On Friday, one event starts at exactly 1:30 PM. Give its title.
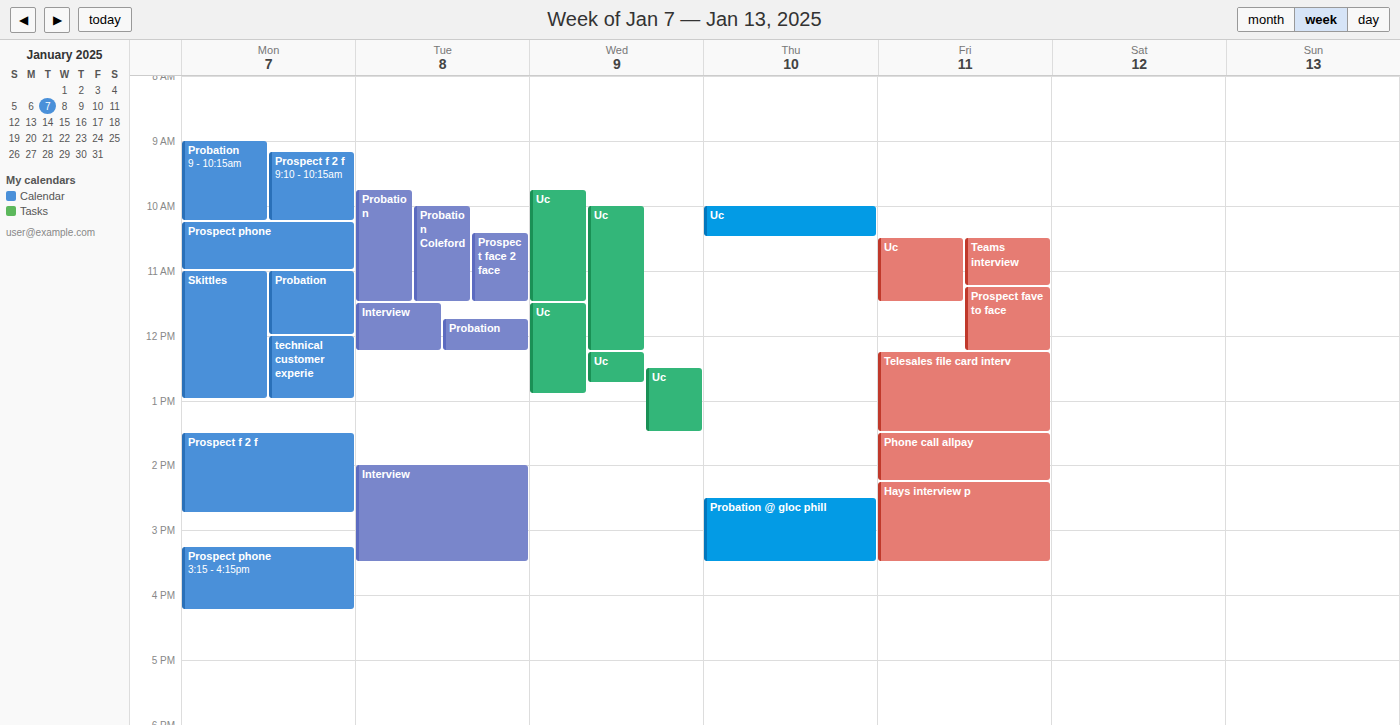
"Phone call allpay"